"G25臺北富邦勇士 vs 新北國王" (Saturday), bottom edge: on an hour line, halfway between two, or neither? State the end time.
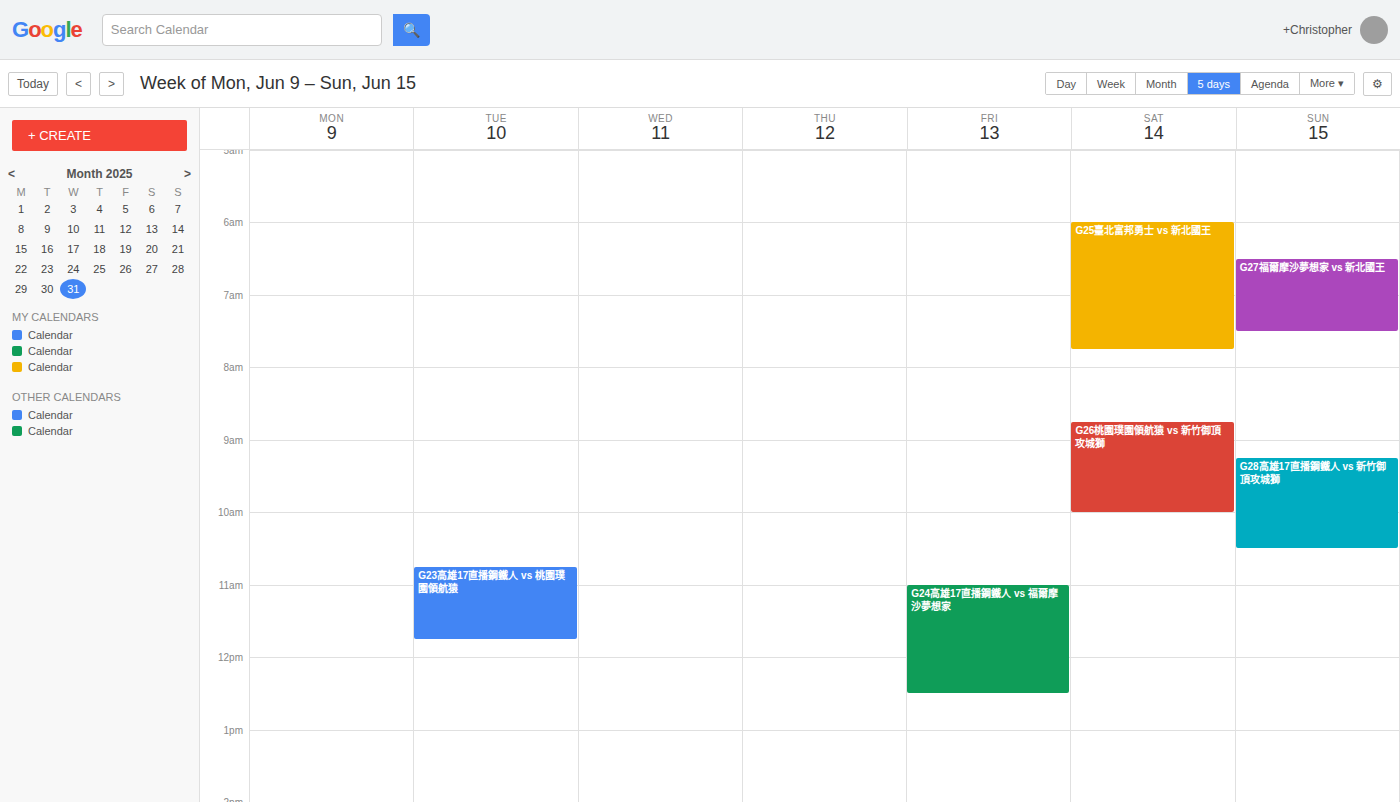
7:45 AM -- neither: three quarters of the way from the 7 AM line to the 8 AM line.